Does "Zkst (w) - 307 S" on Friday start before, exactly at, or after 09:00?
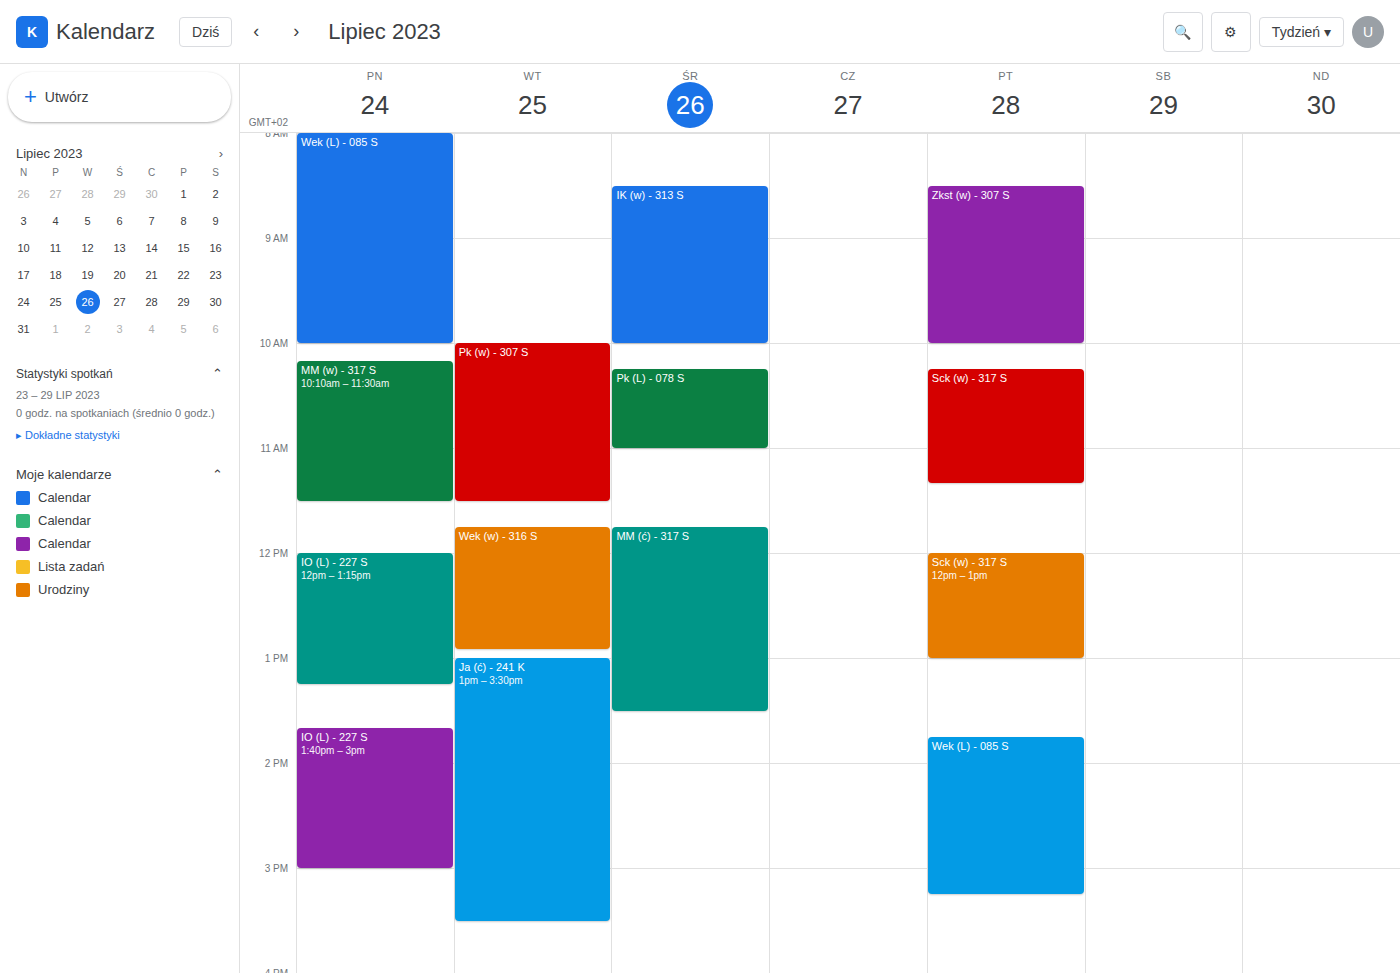
08:30 -- before 09:00, 30 minutes above the 09:00 line.